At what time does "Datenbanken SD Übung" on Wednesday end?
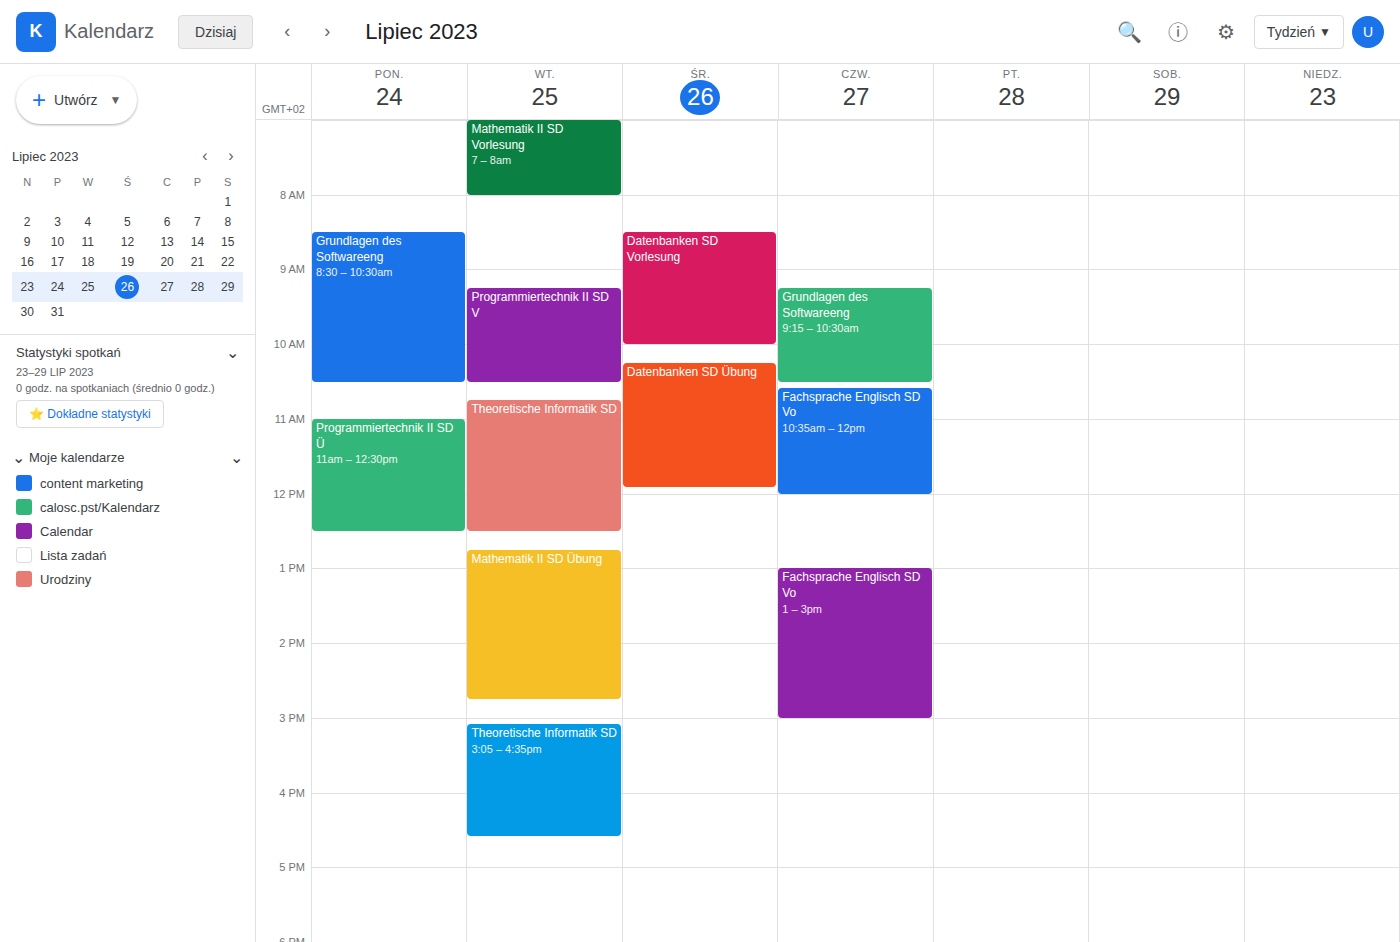
11:55 AM